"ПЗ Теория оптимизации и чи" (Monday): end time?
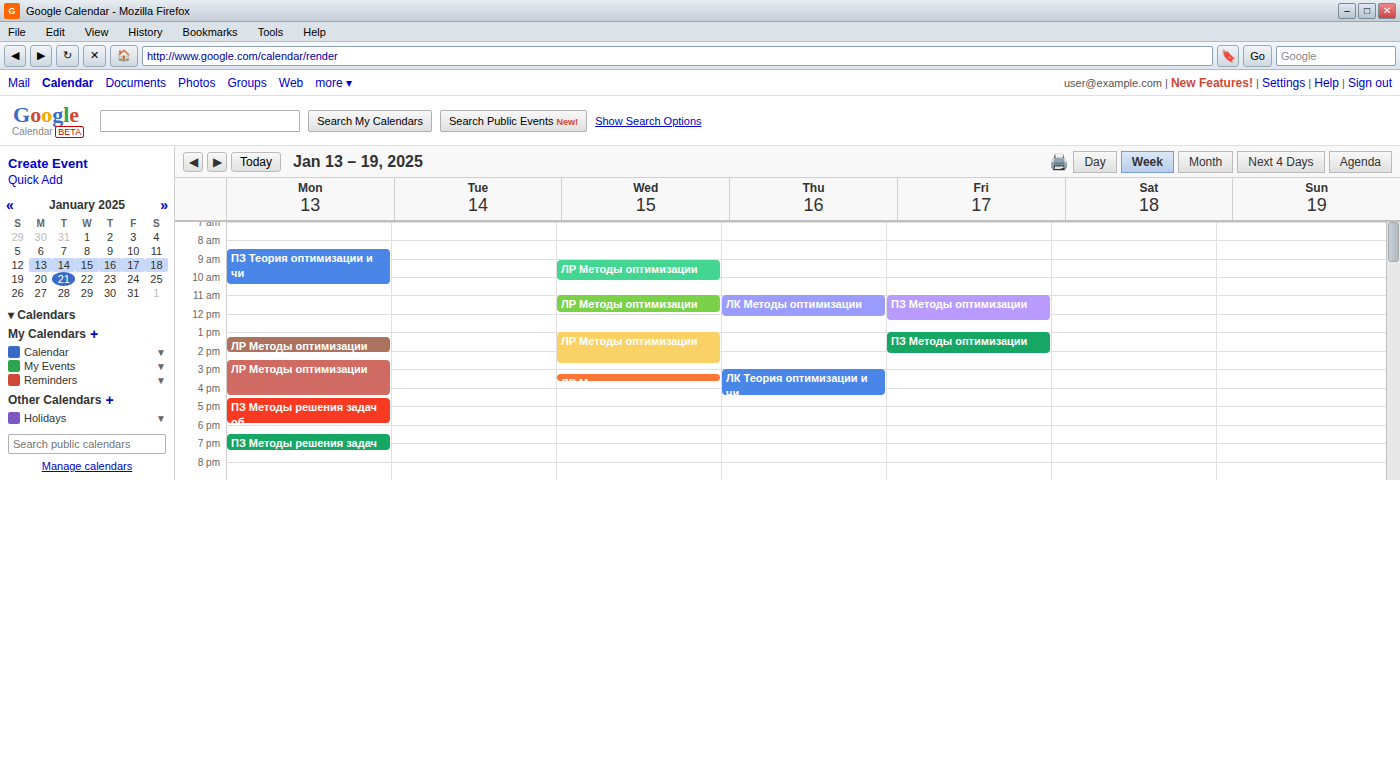
10:30 AM